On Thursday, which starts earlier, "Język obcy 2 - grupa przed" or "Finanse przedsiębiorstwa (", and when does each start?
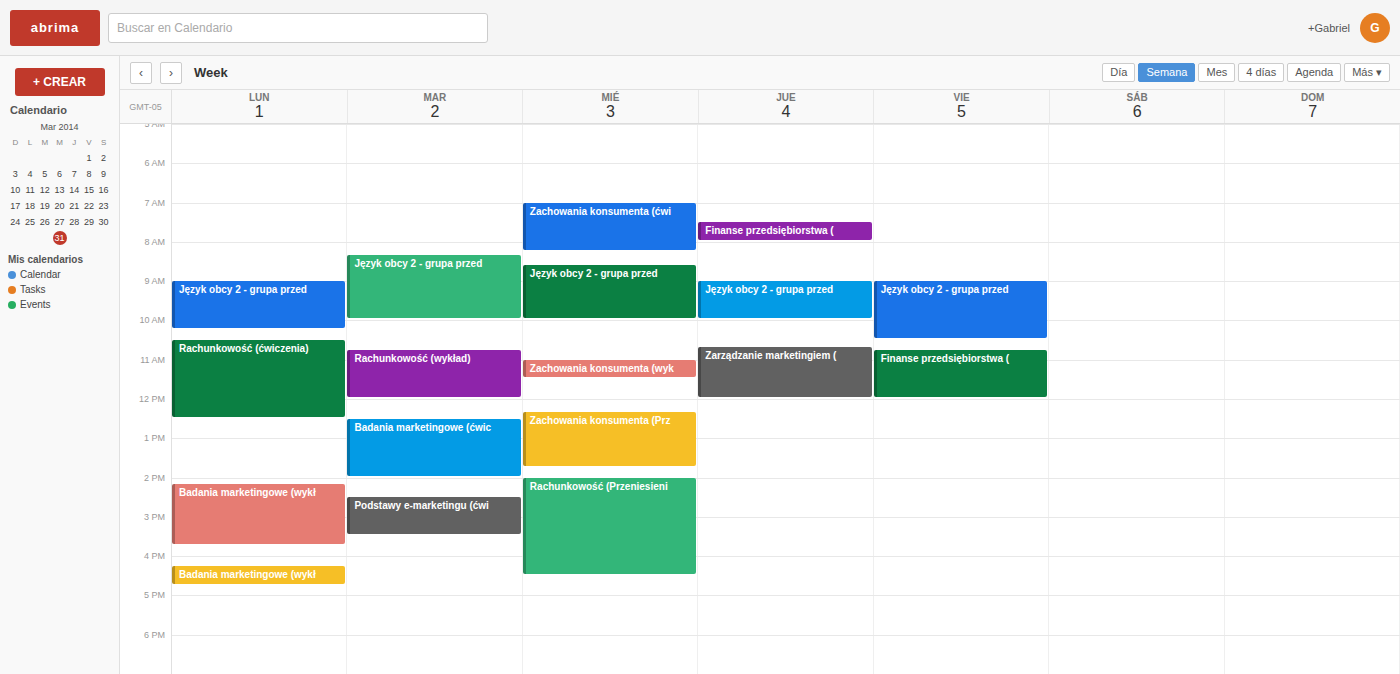
"Finanse przedsiębiorstwa (" 7:30 AM; "Język obcy 2 - grupa przed" 9:00 AM.